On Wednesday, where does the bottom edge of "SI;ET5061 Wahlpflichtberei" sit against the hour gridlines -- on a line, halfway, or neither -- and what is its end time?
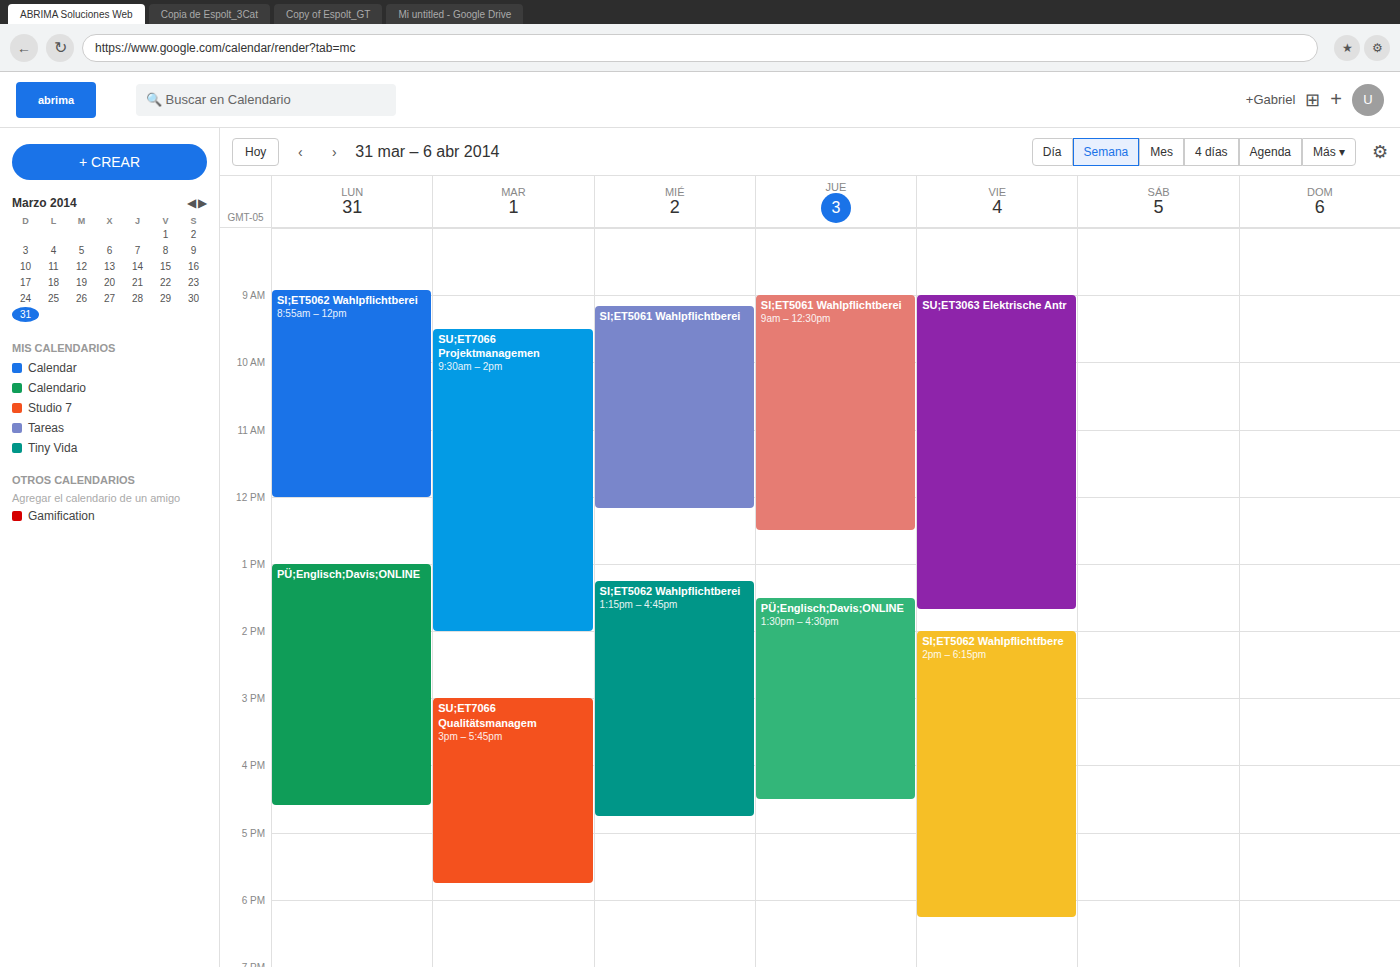
12:10 PM -- neither: 10 minutes below the 12 PM line and 50 minutes above the 1 PM line.